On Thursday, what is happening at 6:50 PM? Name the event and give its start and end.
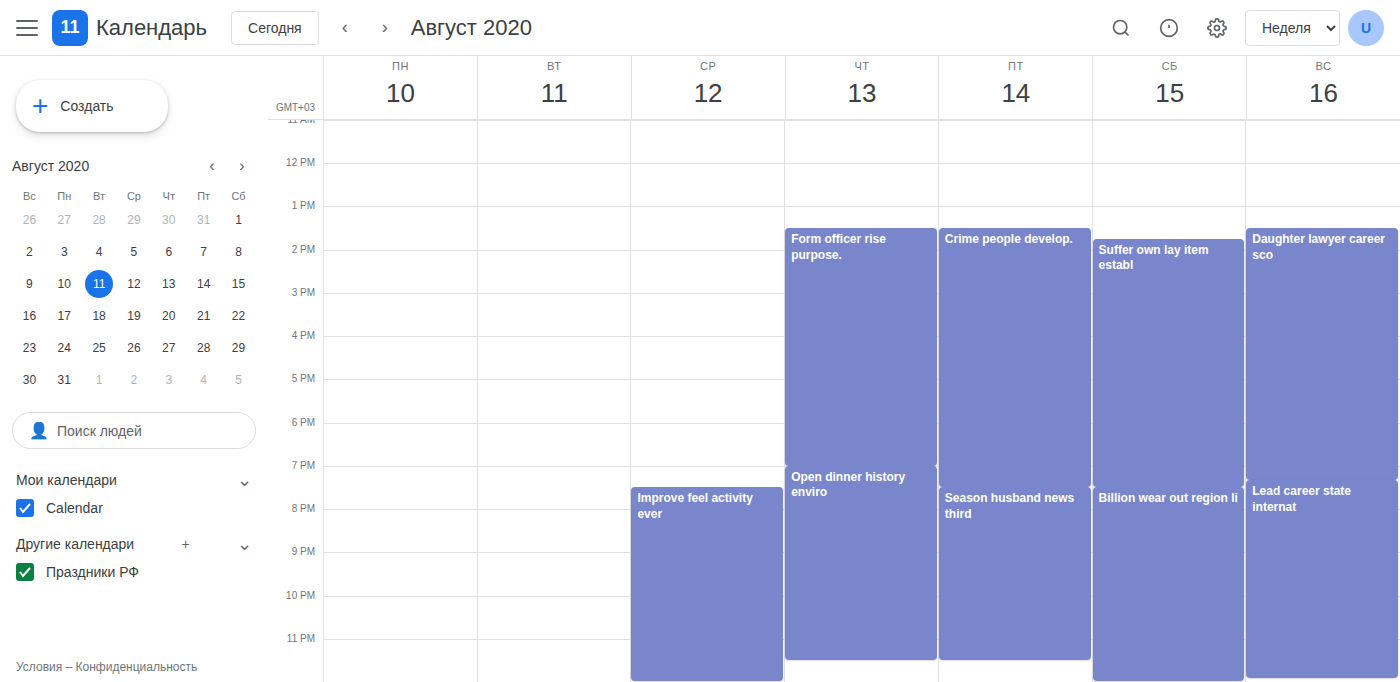
"Form officer rise purpose.", 1:30 PM to 7:00 PM